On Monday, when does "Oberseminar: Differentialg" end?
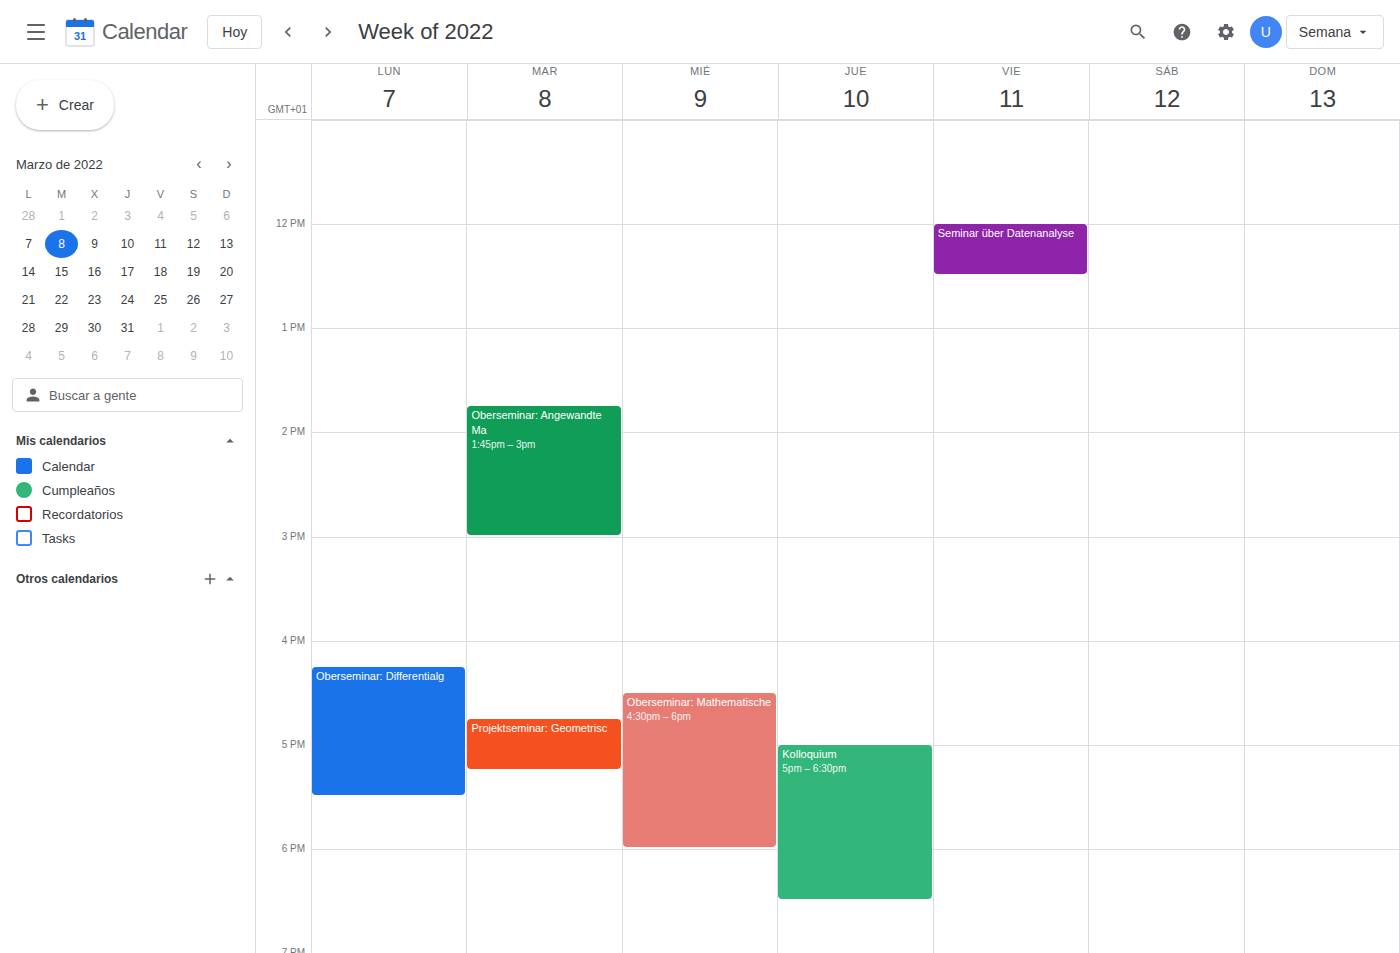
5:30 PM